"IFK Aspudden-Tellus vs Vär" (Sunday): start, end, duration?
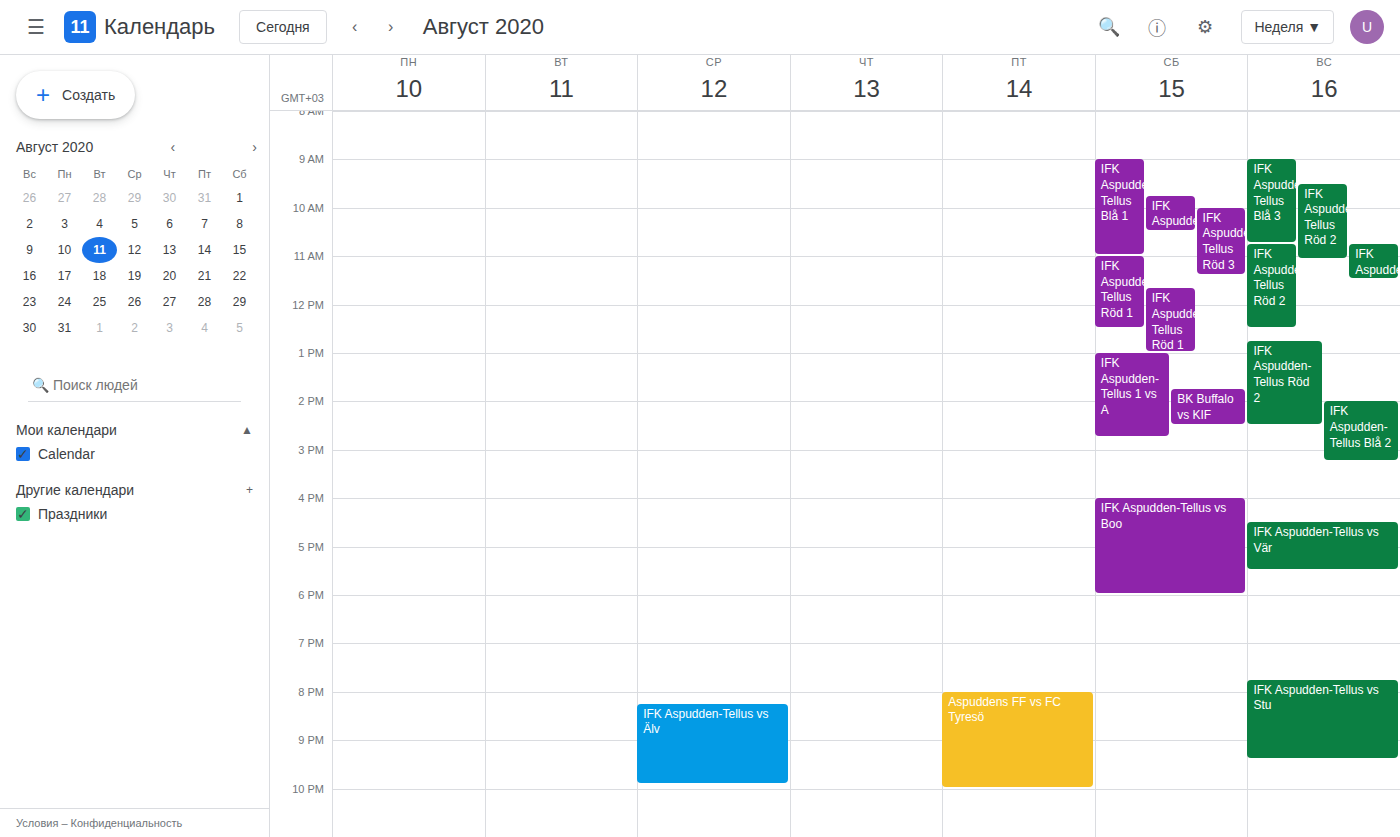
4:30 PM to 5:30 PM, 1 hour